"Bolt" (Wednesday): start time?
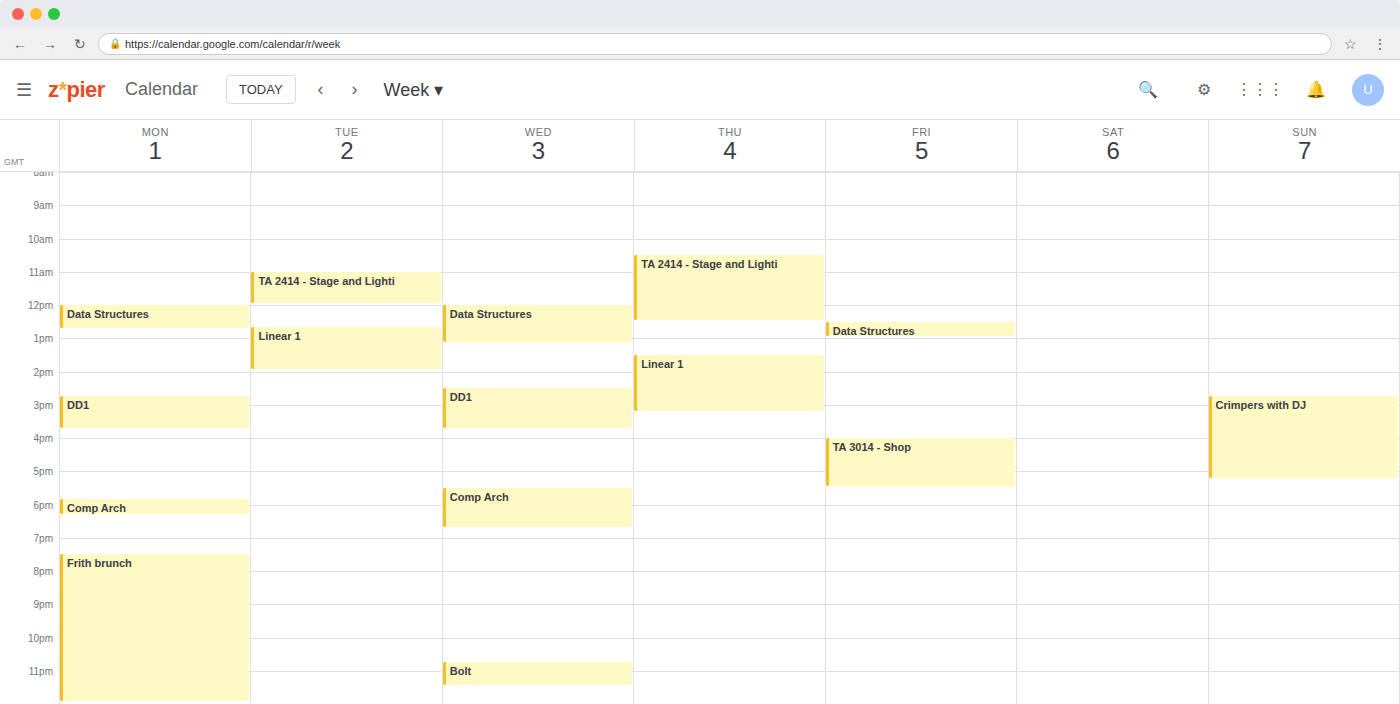
10:45 PM